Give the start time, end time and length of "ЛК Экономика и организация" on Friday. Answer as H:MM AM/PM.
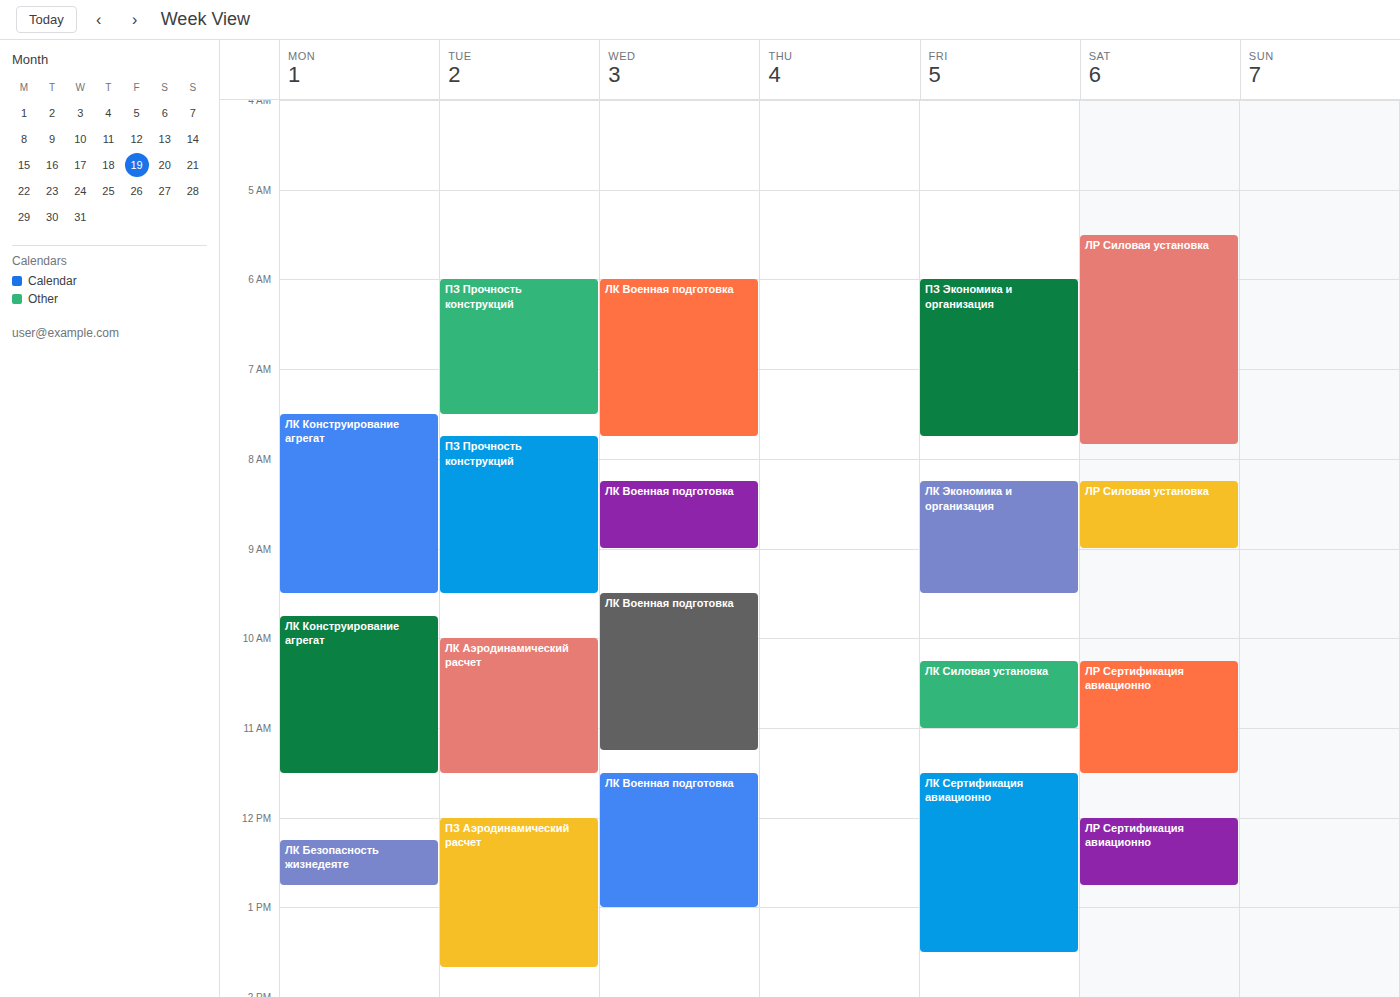
8:15 AM to 9:30 AM, 1 hour 15 minutes